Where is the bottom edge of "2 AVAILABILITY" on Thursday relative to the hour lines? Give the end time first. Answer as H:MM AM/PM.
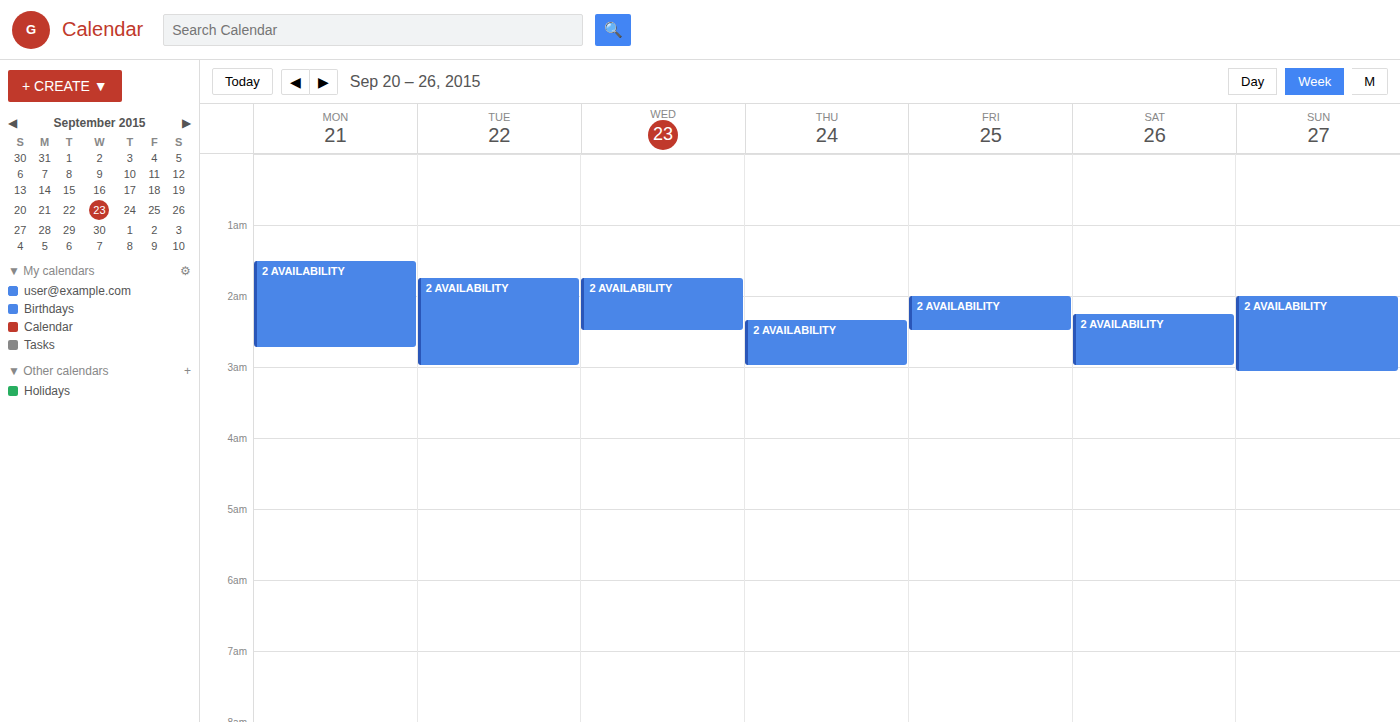
3:00 AM -- exactly on the 3 AM line.